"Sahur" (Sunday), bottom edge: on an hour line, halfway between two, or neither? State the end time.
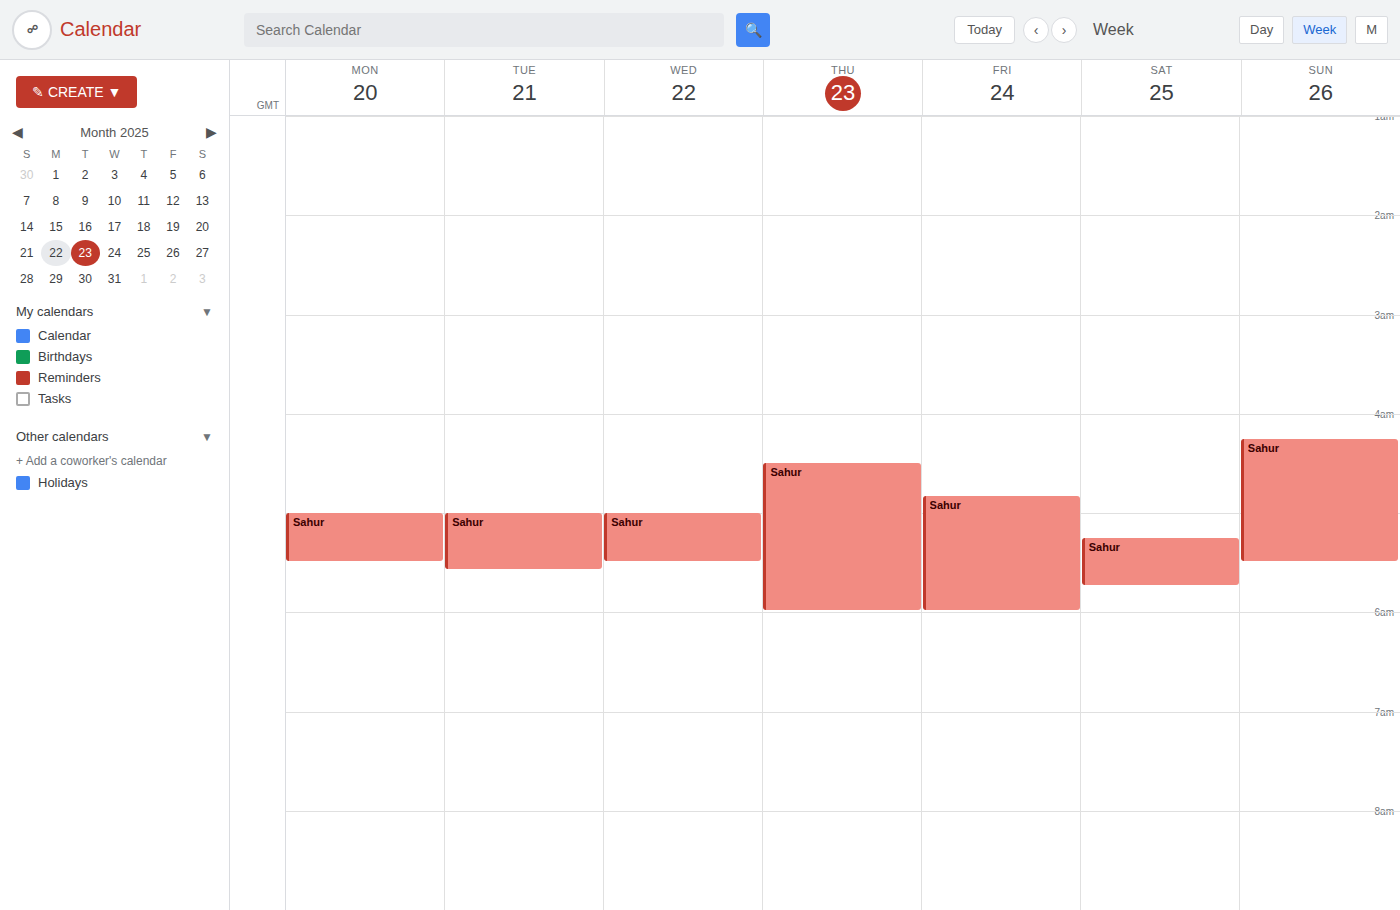
5:30 AM -- halfway between the 5 AM and 6 AM lines.